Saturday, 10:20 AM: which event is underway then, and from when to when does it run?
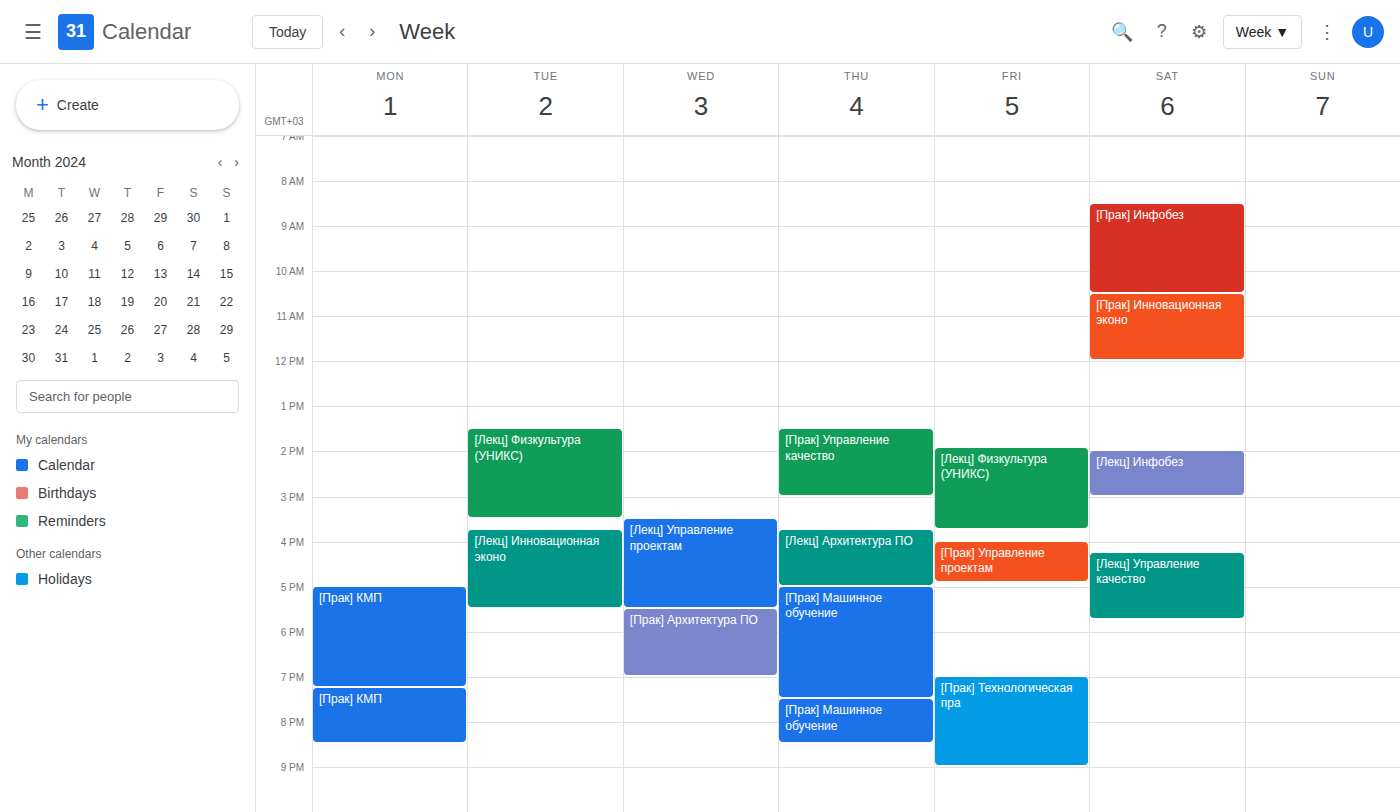
"[Прак] Инфобез", 8:30 AM to 10:30 AM